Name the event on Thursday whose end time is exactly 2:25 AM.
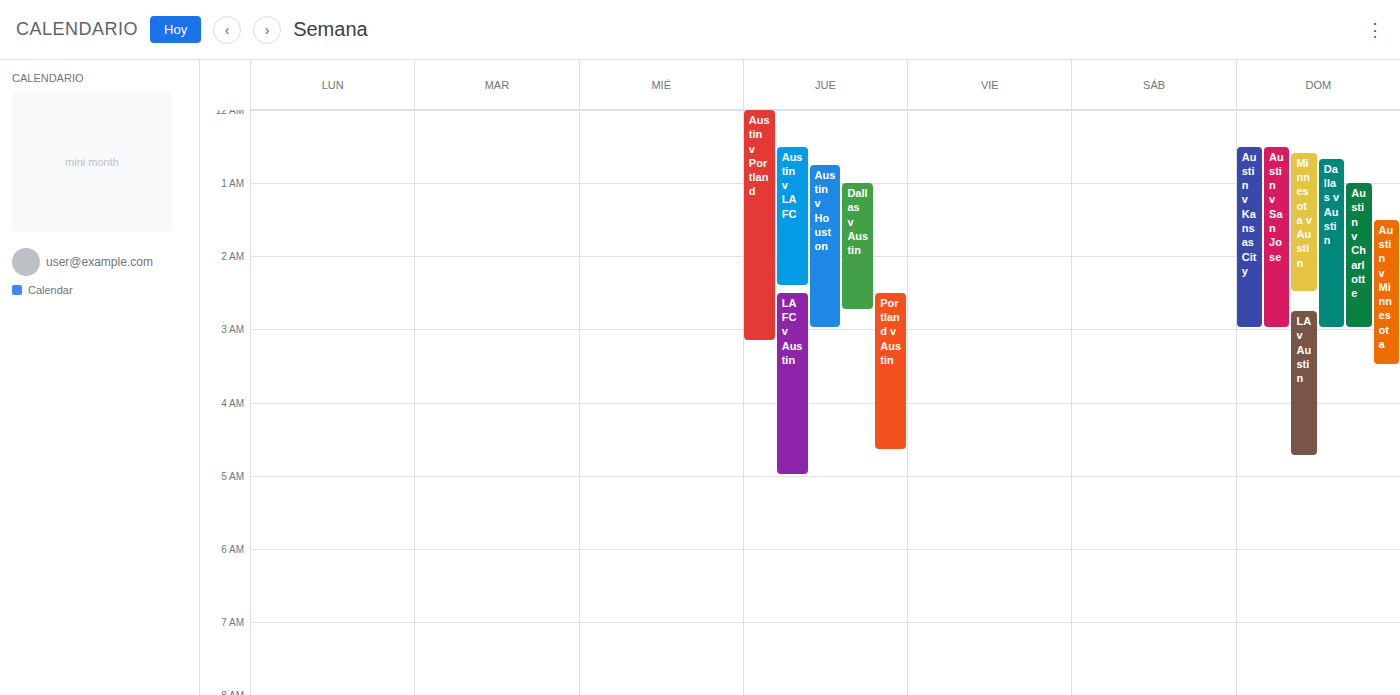
"Austin v LAFC"